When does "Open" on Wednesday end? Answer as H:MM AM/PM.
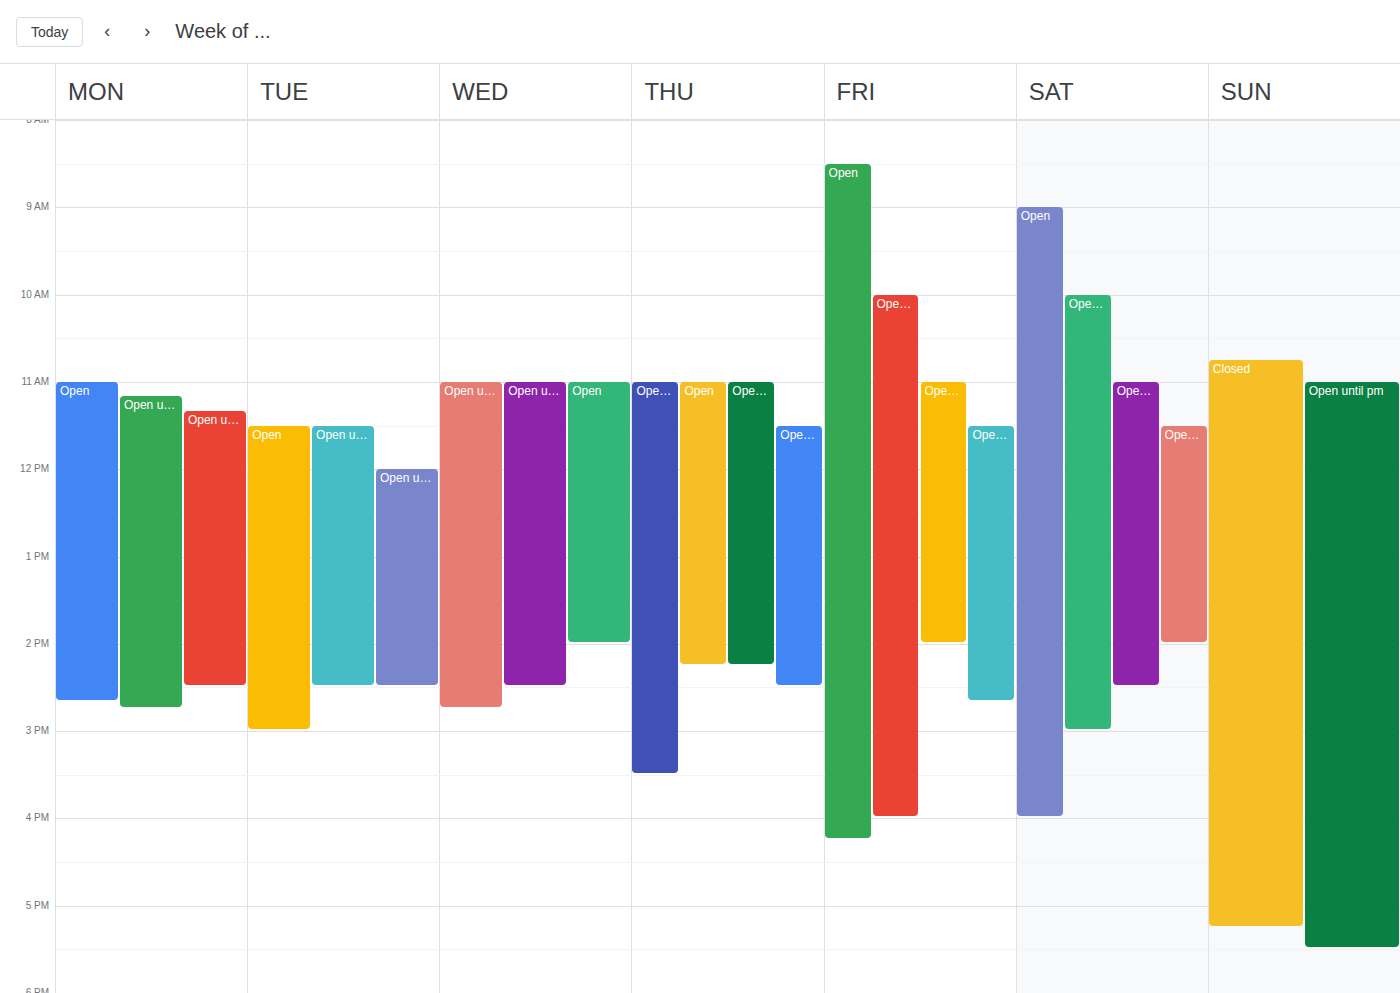
2:00 PM